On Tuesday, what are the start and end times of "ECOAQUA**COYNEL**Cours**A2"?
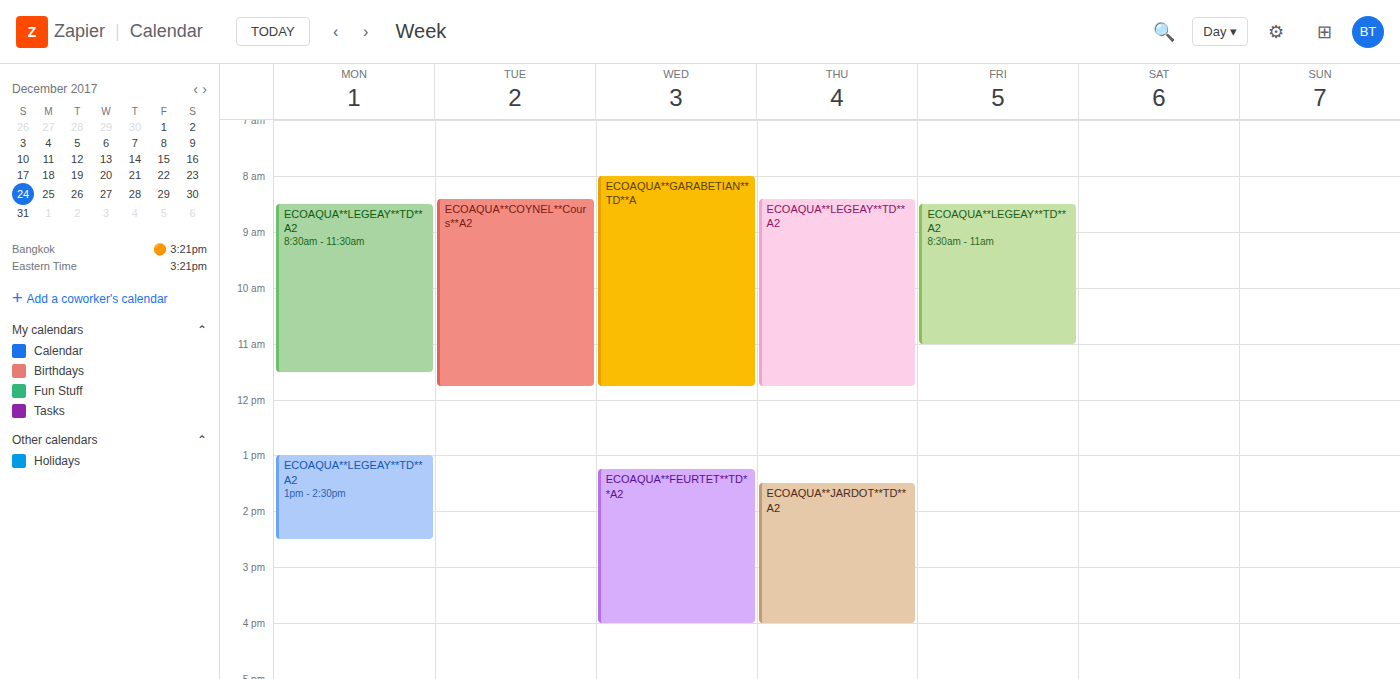
8:25 AM to 11:45 AM